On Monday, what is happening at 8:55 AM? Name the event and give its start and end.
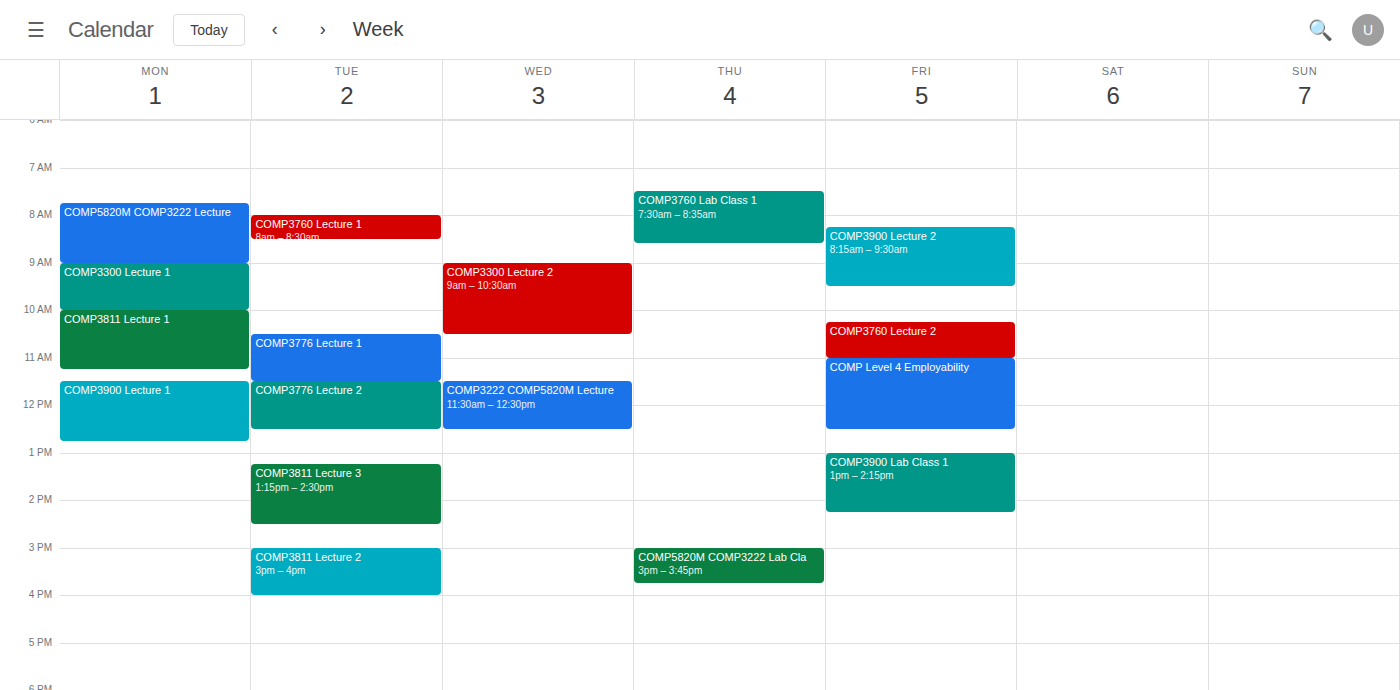
"COMP5820M COMP3222 Lecture", 7:45 AM to 9:00 AM